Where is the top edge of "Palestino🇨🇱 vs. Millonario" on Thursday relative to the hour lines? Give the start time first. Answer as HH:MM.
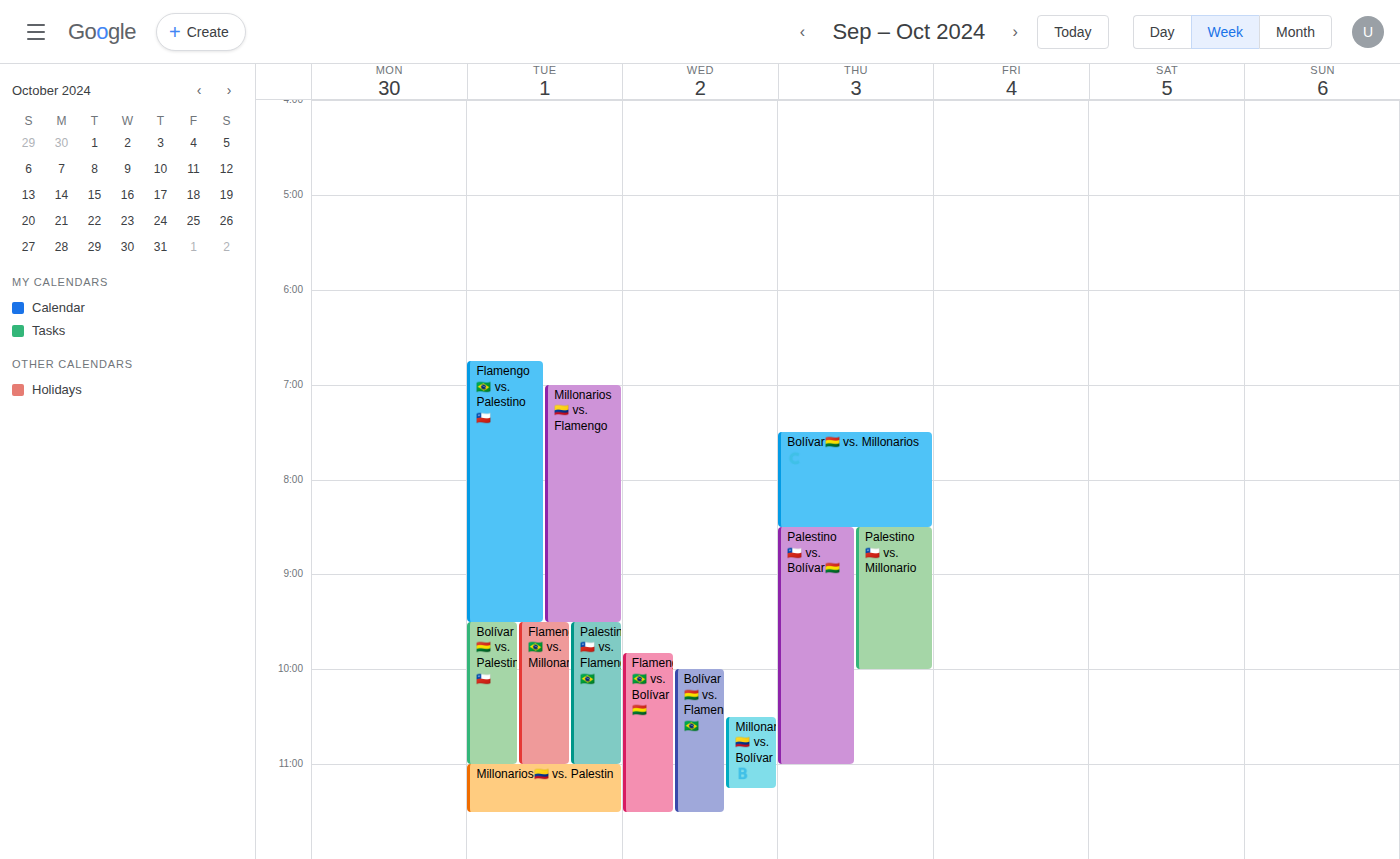
20:30 -- halfway between the 20:00 and 21:00 lines.